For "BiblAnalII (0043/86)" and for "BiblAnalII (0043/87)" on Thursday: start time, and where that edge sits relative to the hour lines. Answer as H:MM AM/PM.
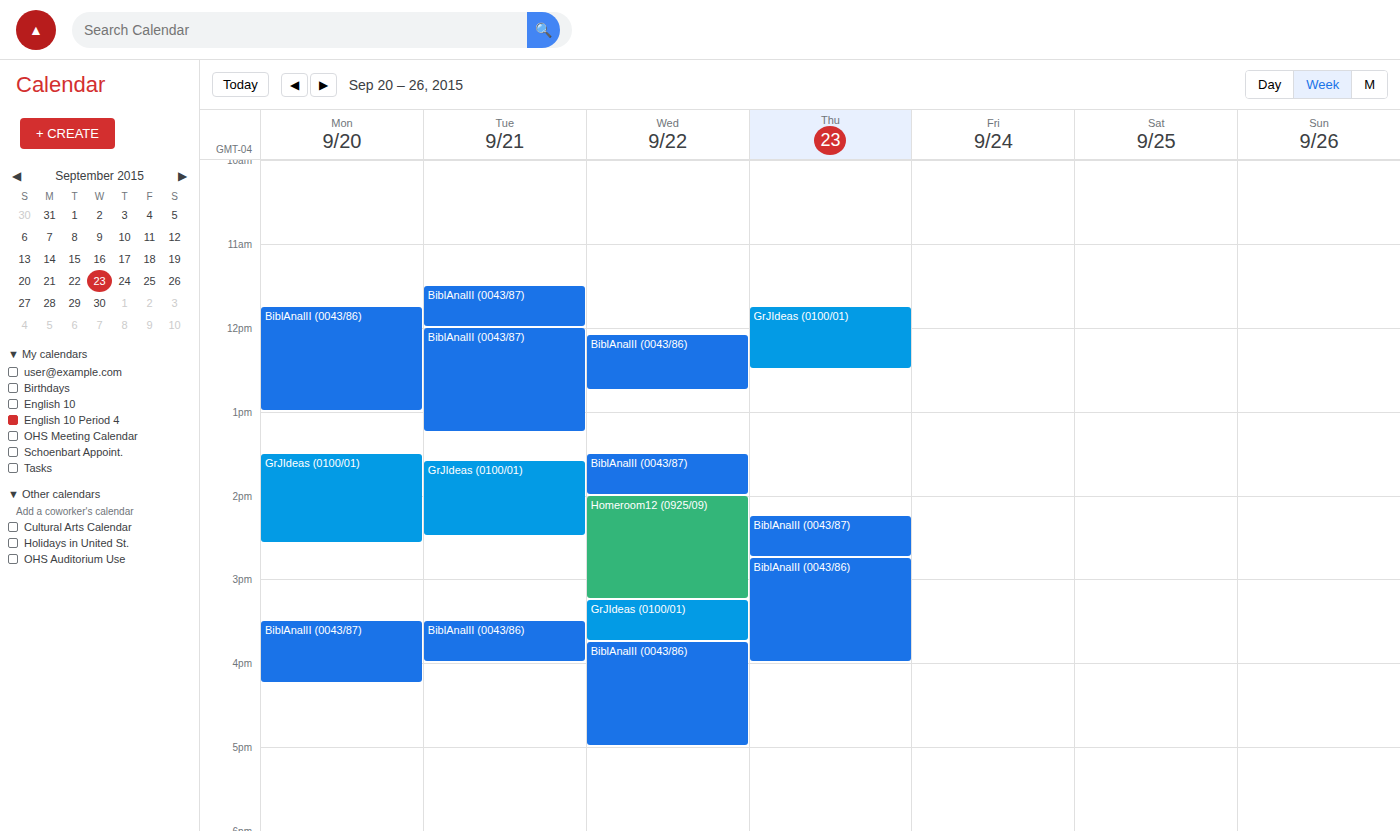
"BiblAnalII (0043/86)": 2:45 PM, neither: three quarters of the way from the 2 PM line to the 3 PM line. "BiblAnalII (0043/87)": 2:15 PM, neither: a quarter of the way from the 2 PM line to the 3 PM line.